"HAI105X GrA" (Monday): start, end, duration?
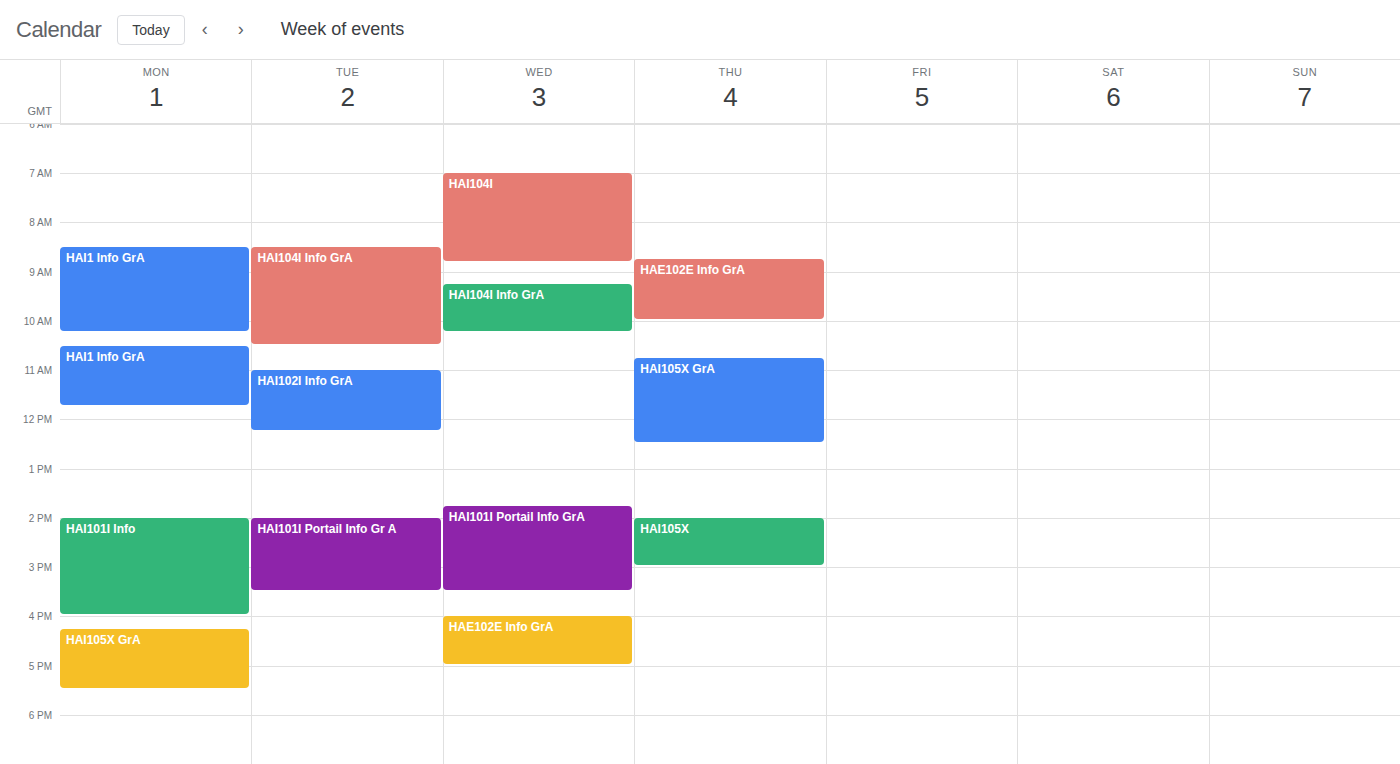
4:15 PM to 5:30 PM, 1 hour 15 minutes